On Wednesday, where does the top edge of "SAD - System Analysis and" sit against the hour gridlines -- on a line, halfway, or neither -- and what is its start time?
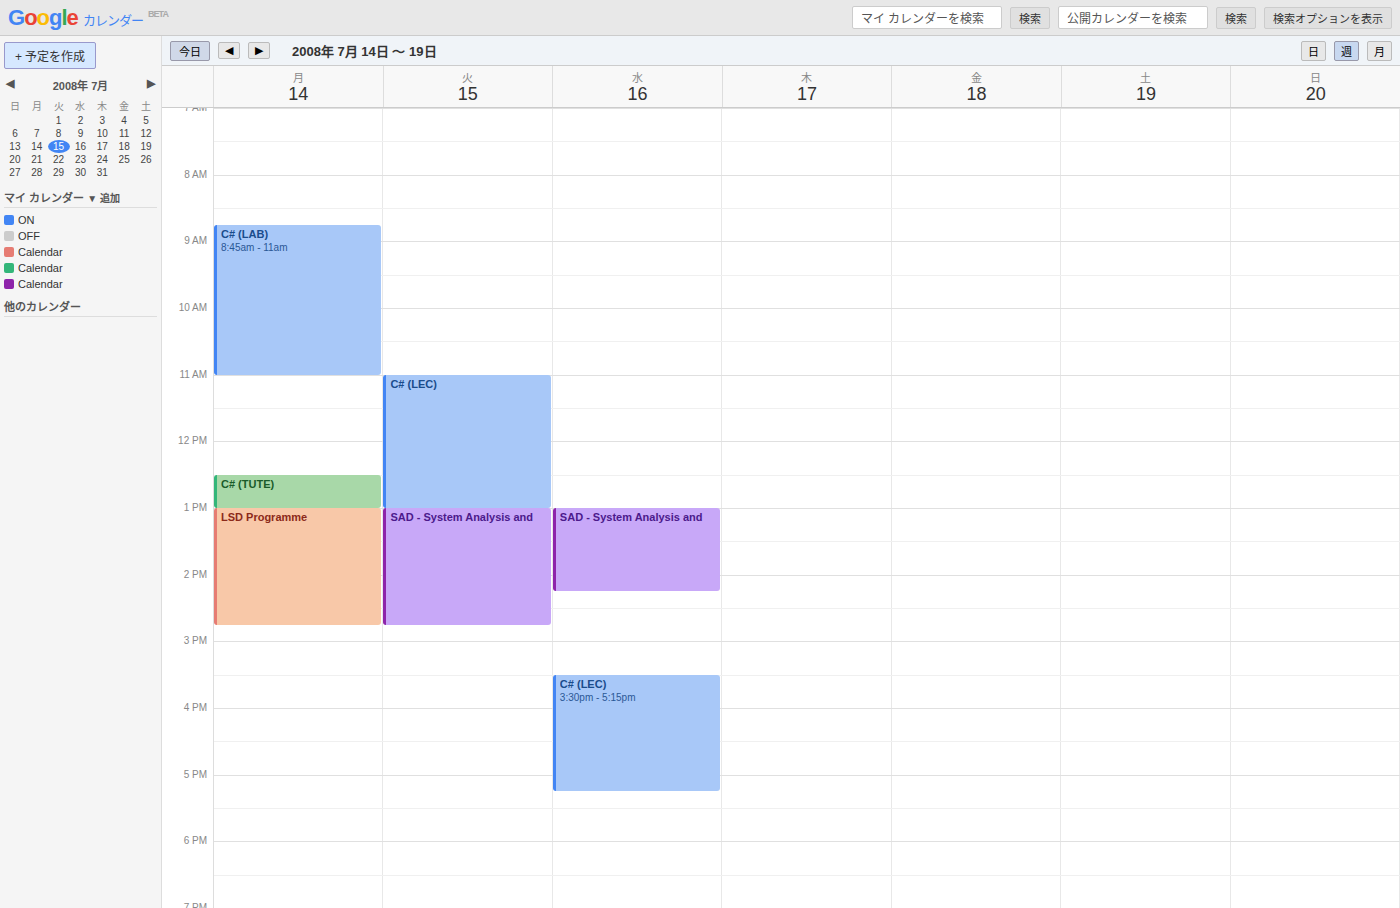
1:00 PM -- exactly on the 1 PM line.